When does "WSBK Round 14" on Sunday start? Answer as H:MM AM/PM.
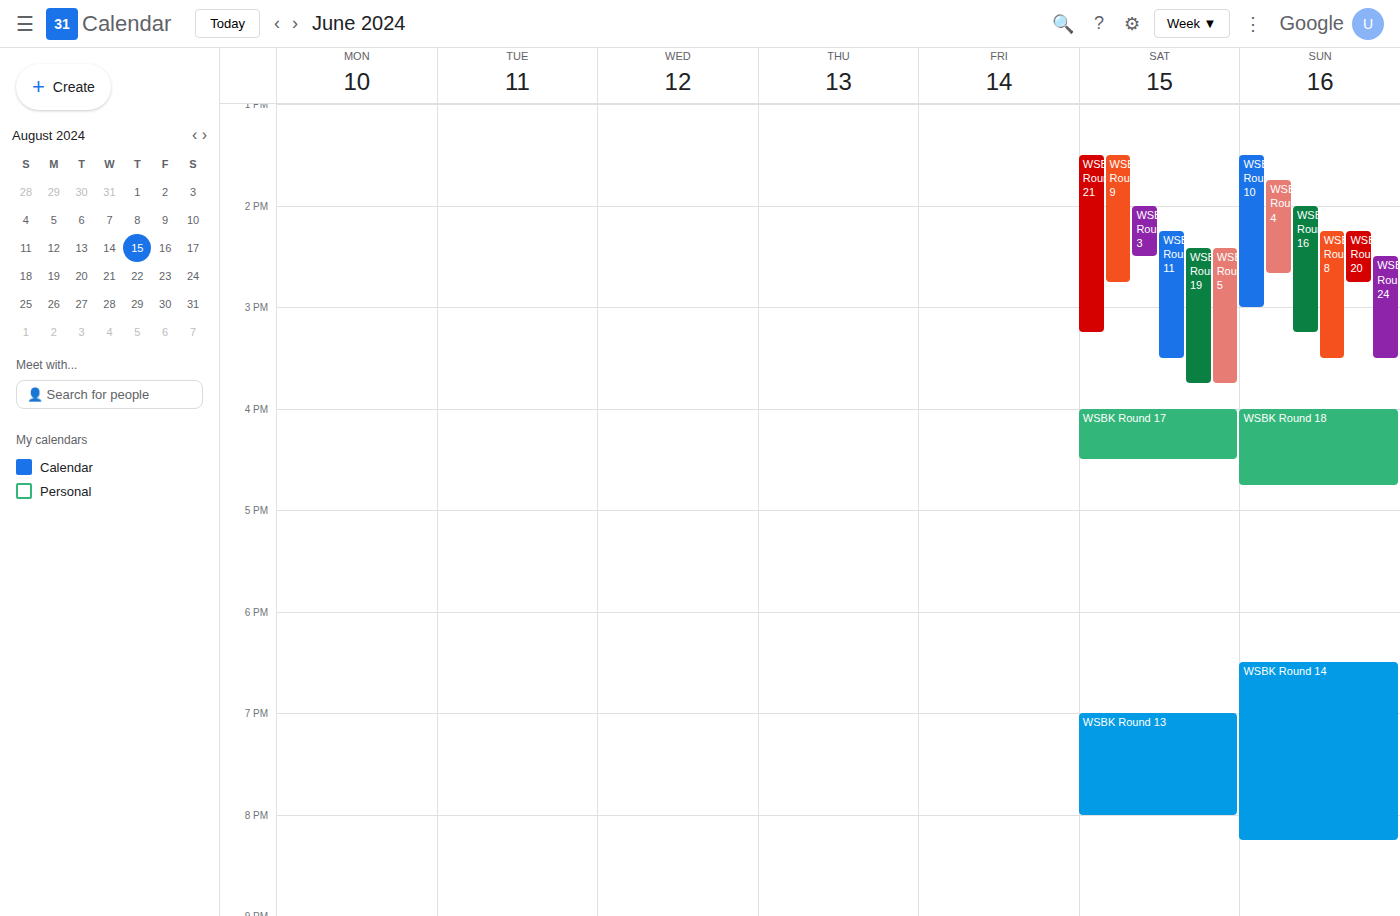
6:30 PM